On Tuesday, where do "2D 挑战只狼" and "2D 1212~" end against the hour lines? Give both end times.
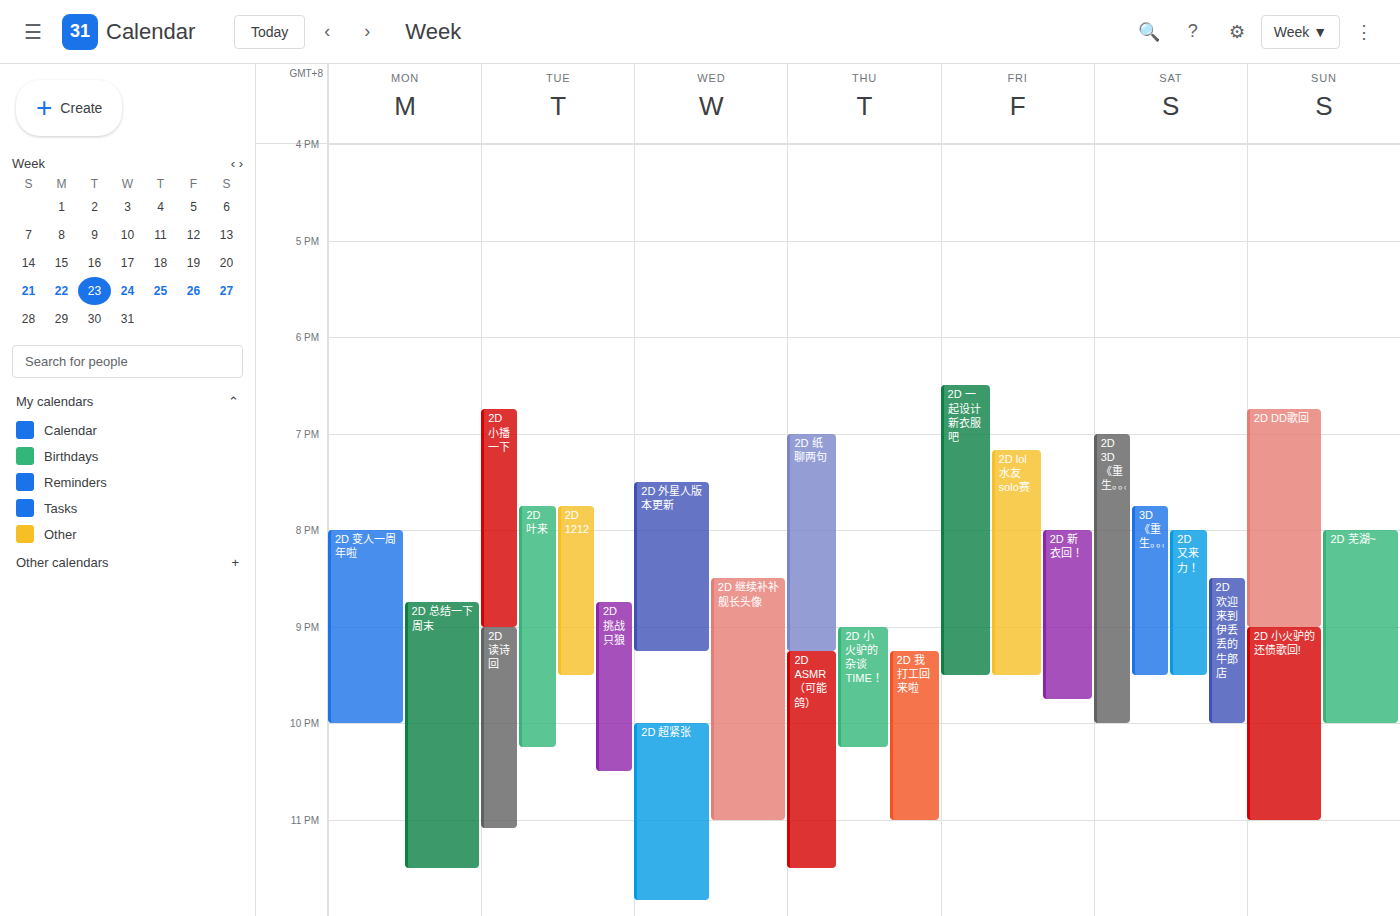
"2D 挑战只狼": 10:30 PM, halfway between the 10 PM and 11 PM lines. "2D 1212~": 9:30 PM, halfway between the 9 PM and 10 PM lines.